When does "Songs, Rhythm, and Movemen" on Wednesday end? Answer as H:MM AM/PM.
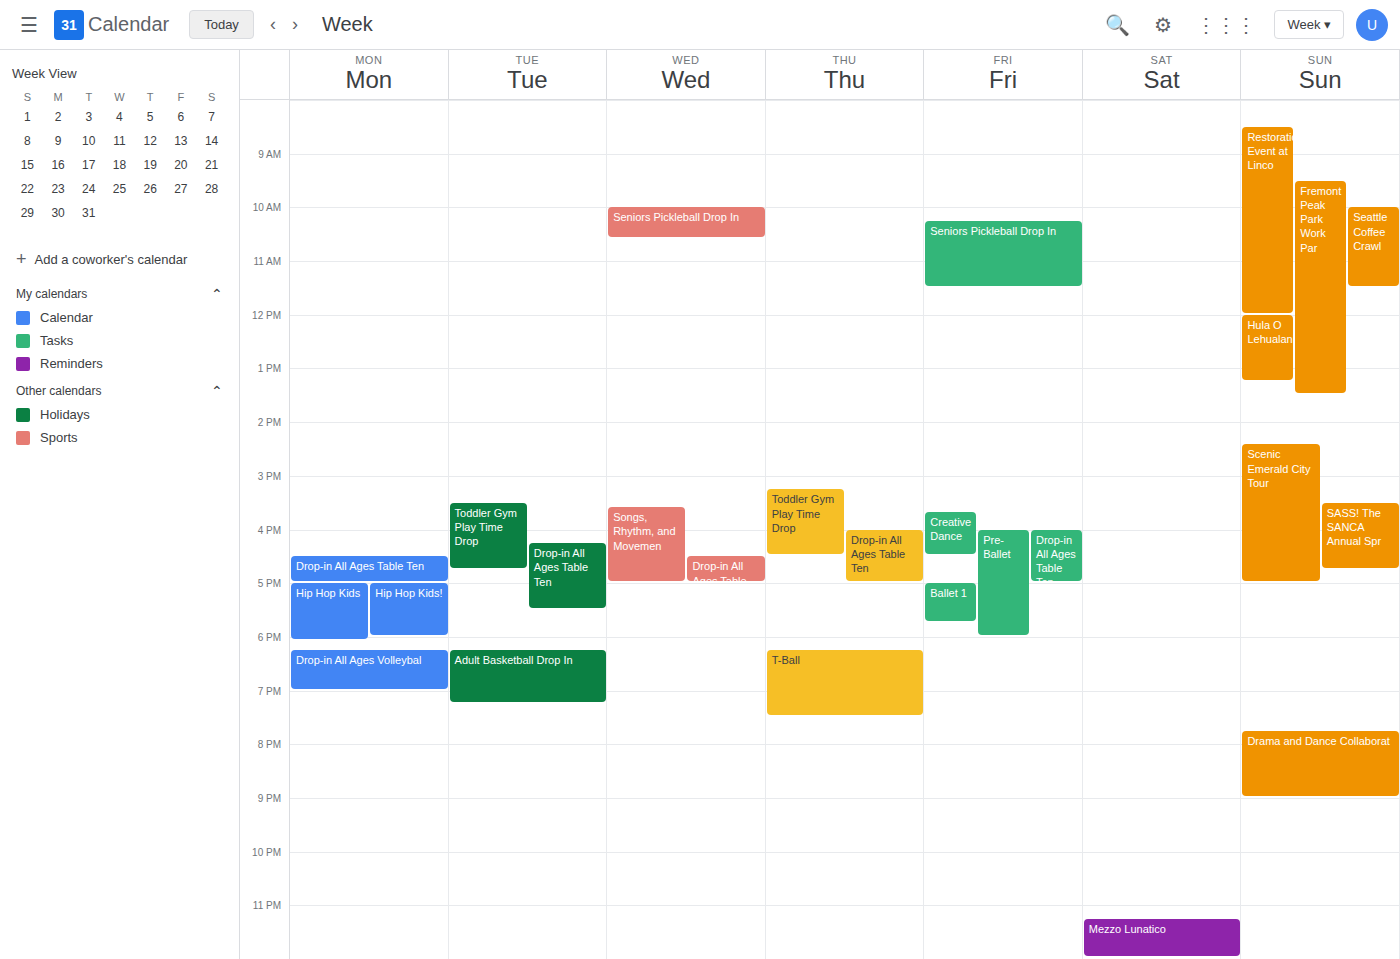
5:00 PM